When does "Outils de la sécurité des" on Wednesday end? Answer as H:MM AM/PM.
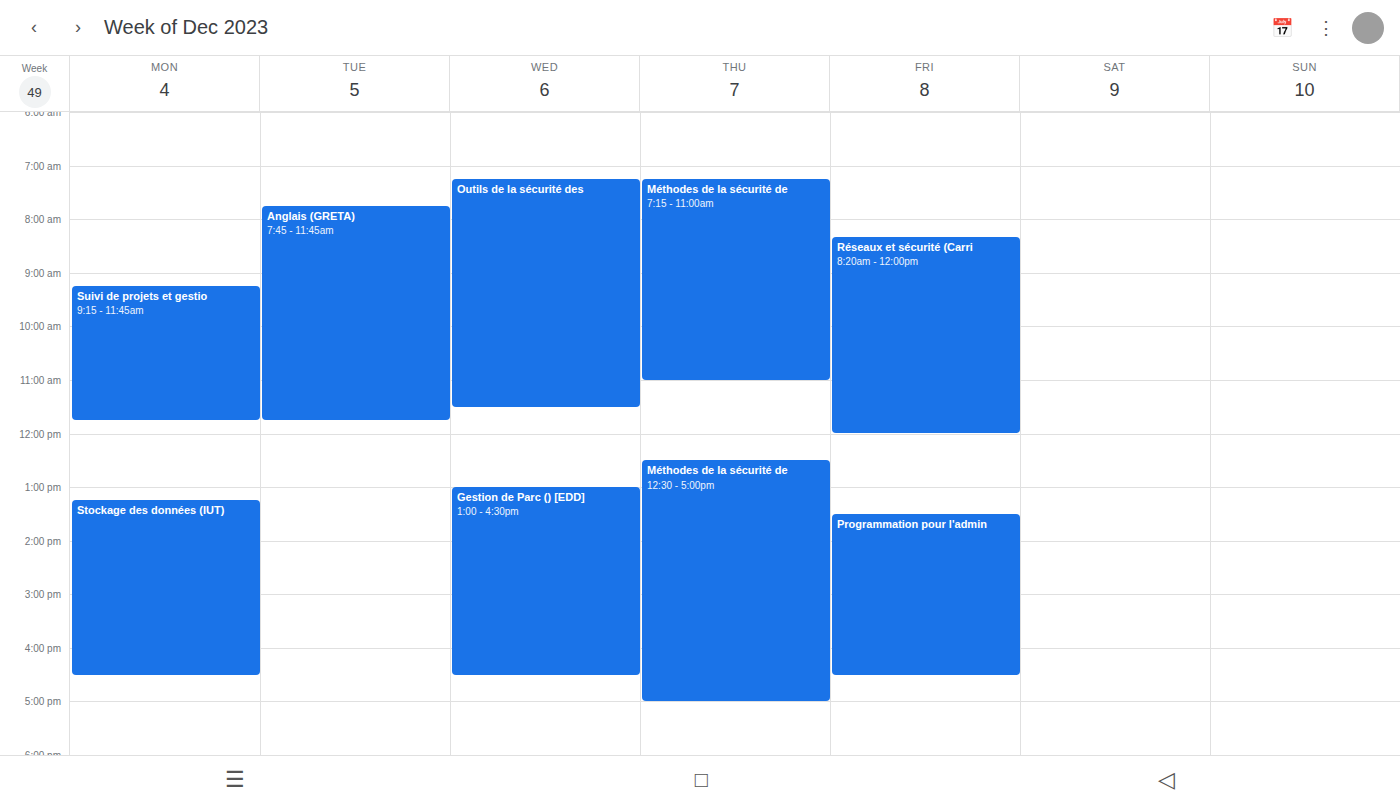
11:30 AM